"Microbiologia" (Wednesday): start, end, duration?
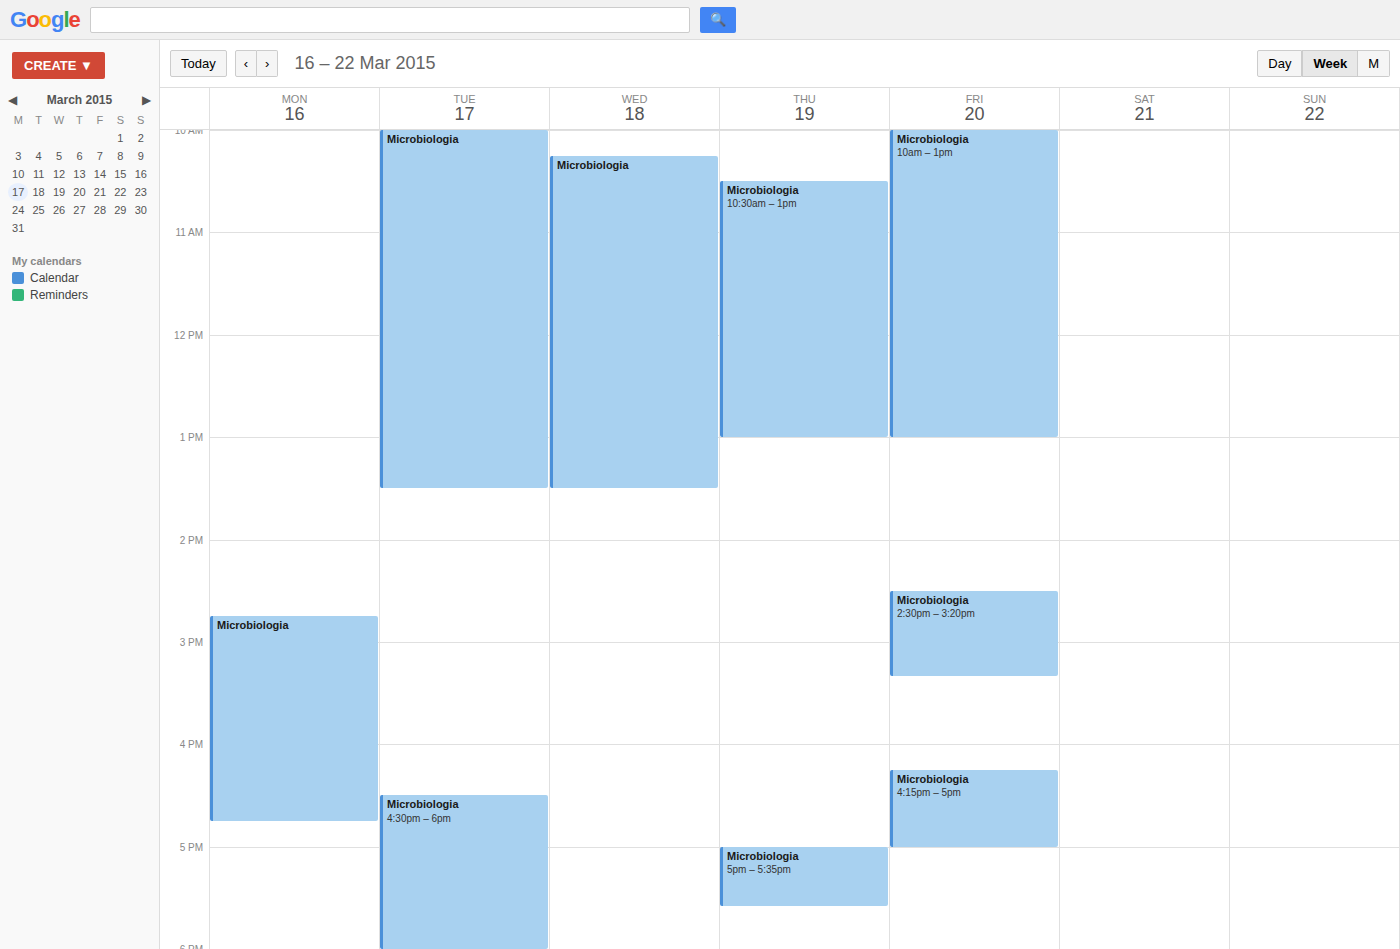
10:15 AM to 1:30 PM, 3 hours 15 minutes